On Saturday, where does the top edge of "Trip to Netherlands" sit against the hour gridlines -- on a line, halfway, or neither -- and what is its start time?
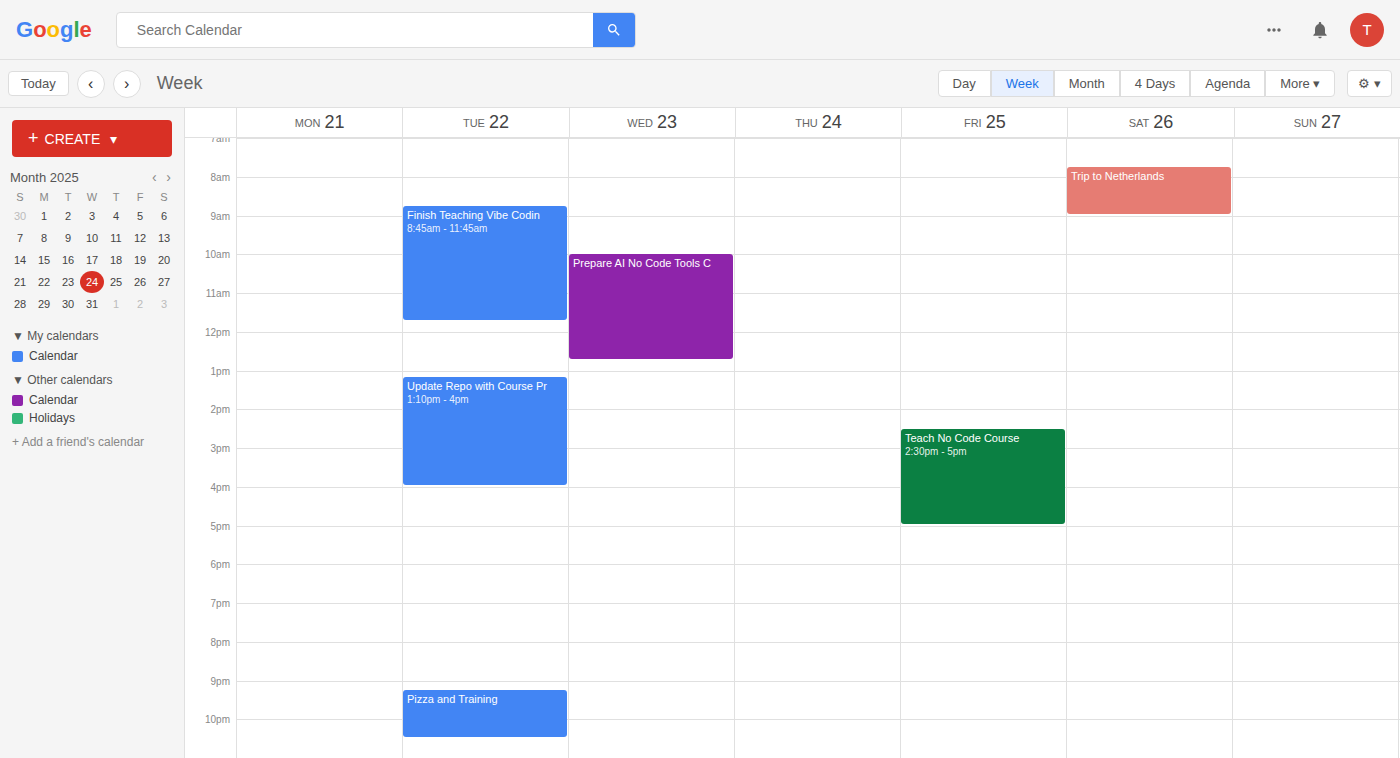
7:45 AM -- neither: three quarters of the way from the 7 AM line to the 8 AM line.